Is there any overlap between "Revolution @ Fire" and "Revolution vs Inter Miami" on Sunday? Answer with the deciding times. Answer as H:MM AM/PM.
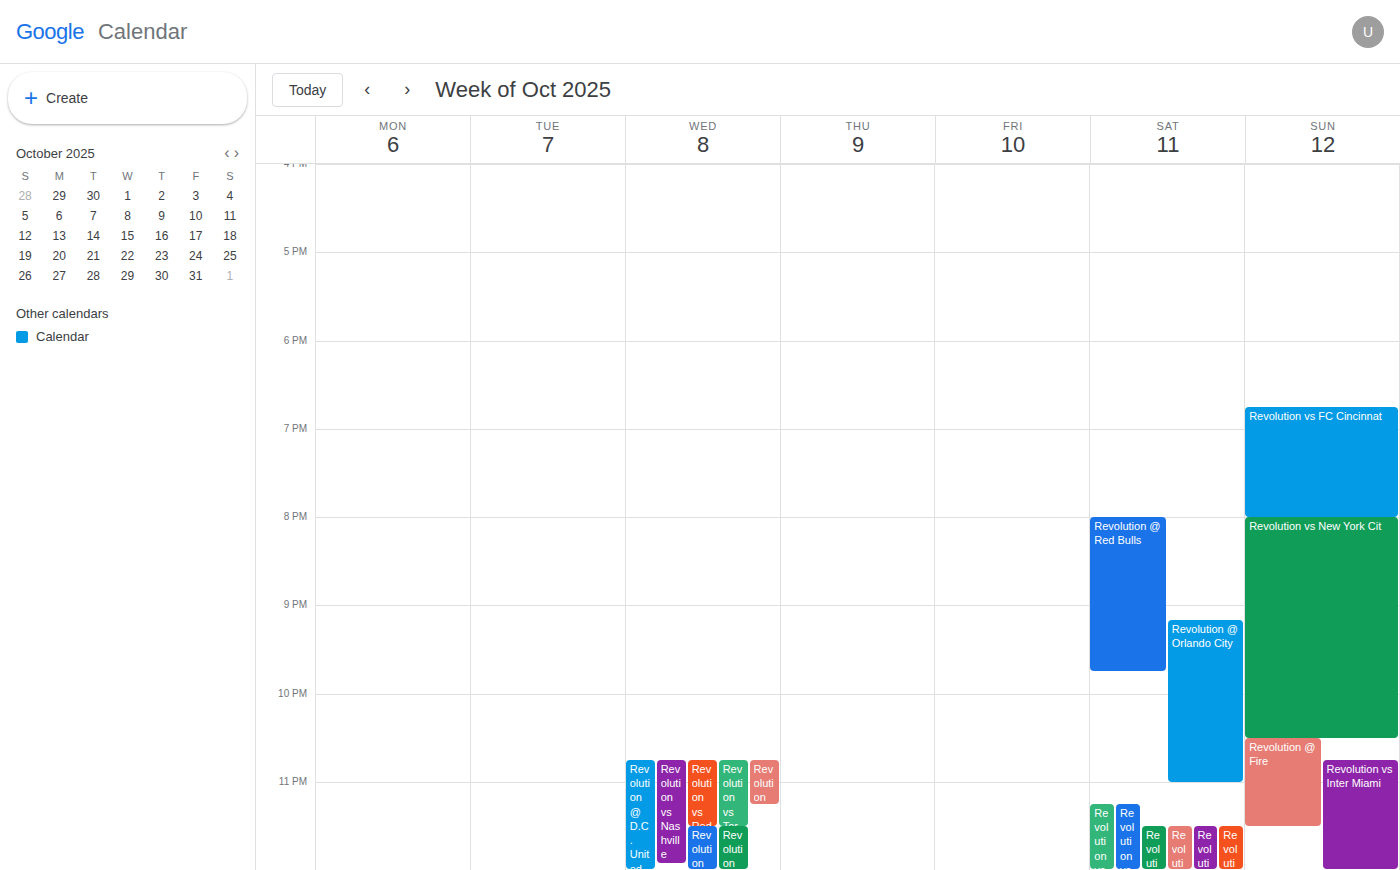
"Revolution vs Inter Miami" starts at 10:45 PM, before "Revolution @ Fire" ends at 11:30 PM -- they overlap.